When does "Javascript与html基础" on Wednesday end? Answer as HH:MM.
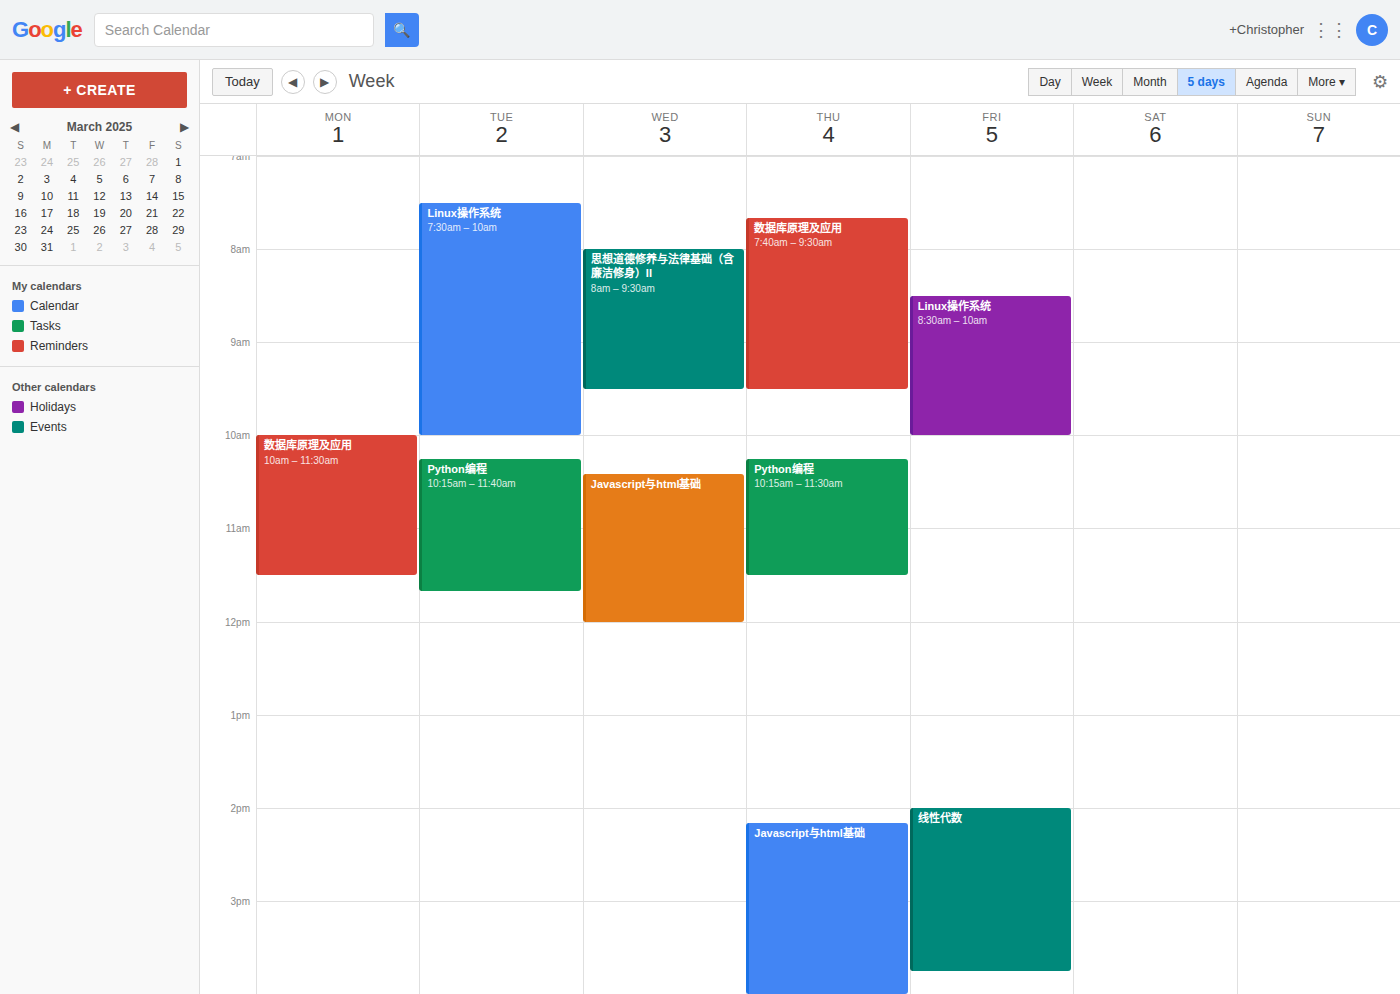
12:00